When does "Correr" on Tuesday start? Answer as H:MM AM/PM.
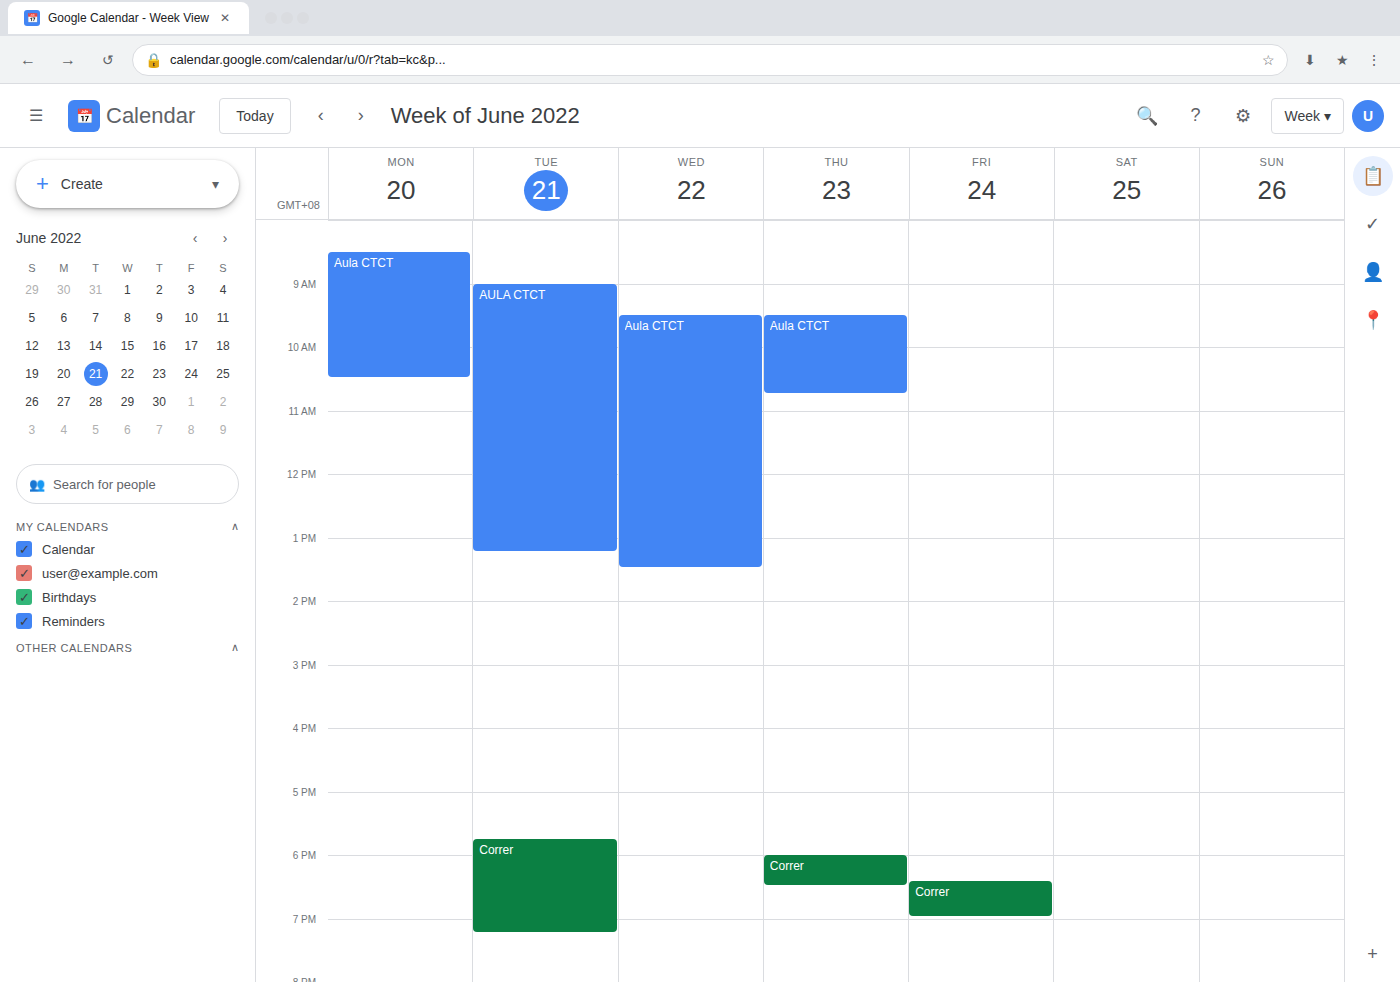
5:45 PM